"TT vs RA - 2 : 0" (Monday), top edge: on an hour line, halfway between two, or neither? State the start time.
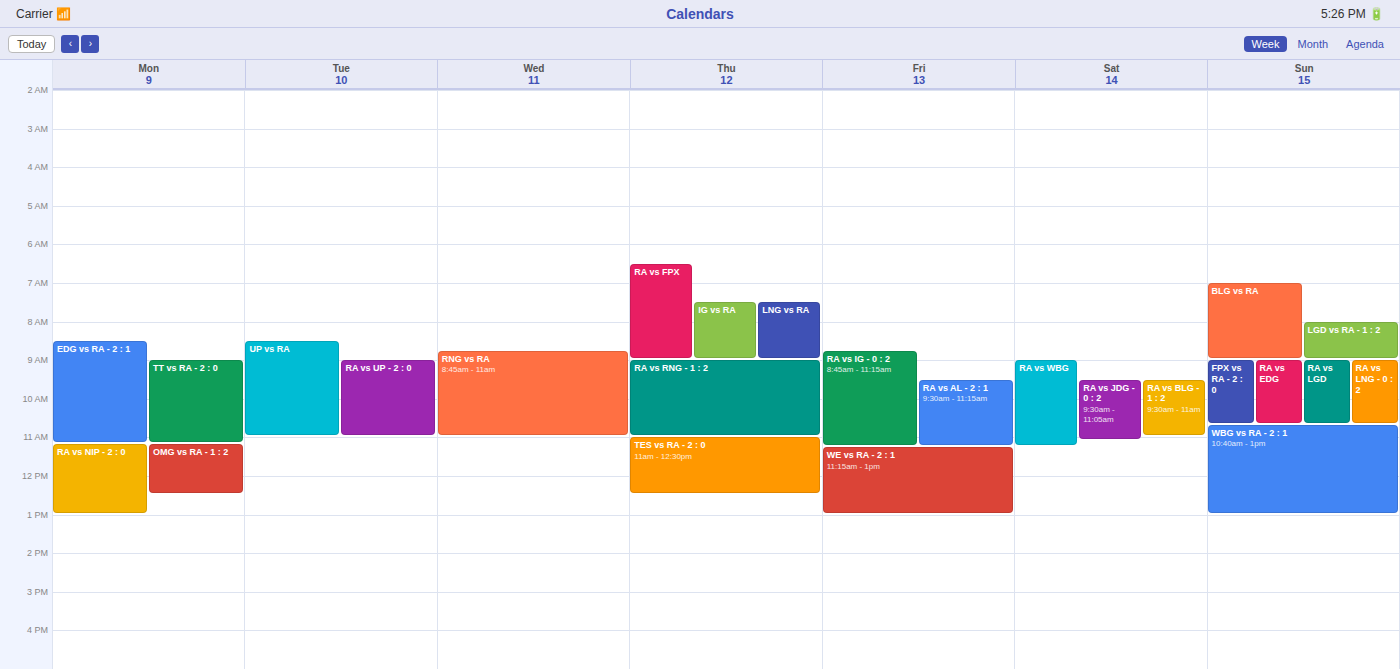
9:00 AM -- exactly on the 9 AM line.